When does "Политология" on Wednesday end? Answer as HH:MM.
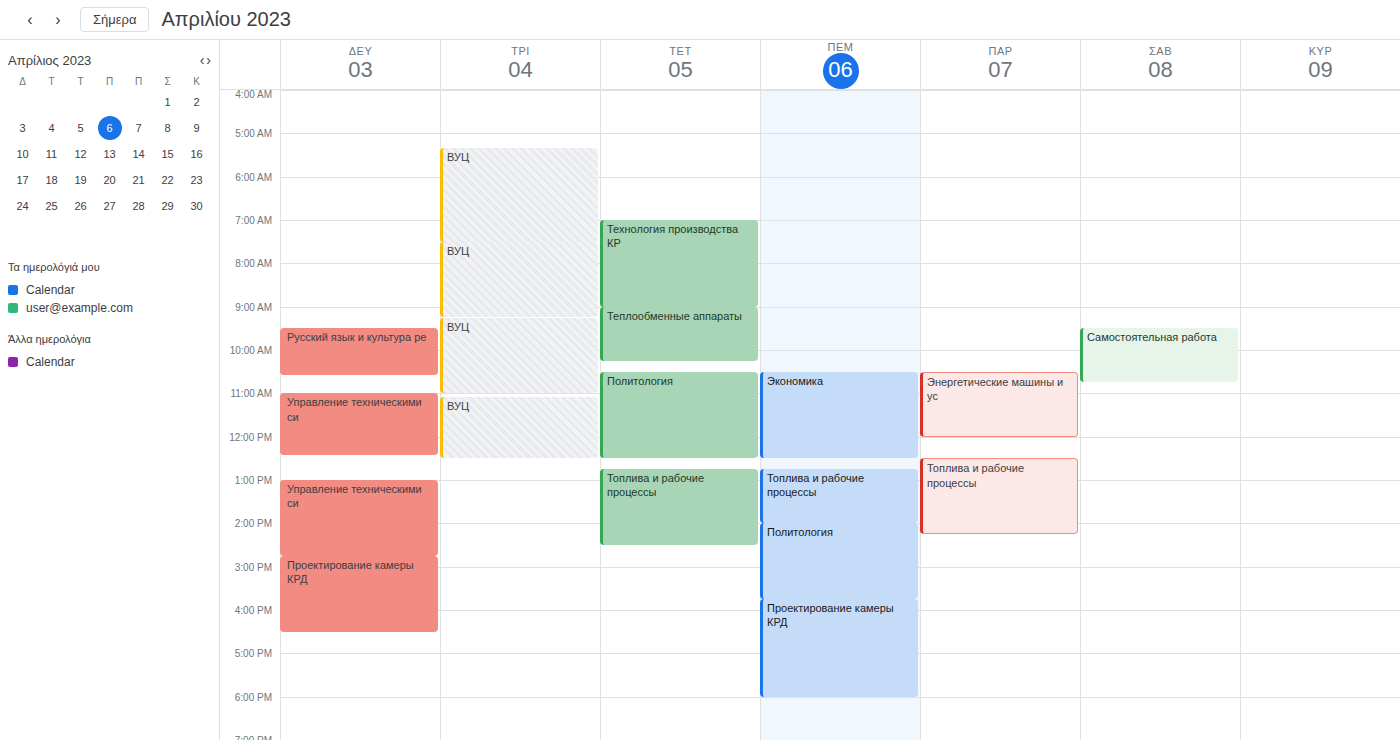
12:30